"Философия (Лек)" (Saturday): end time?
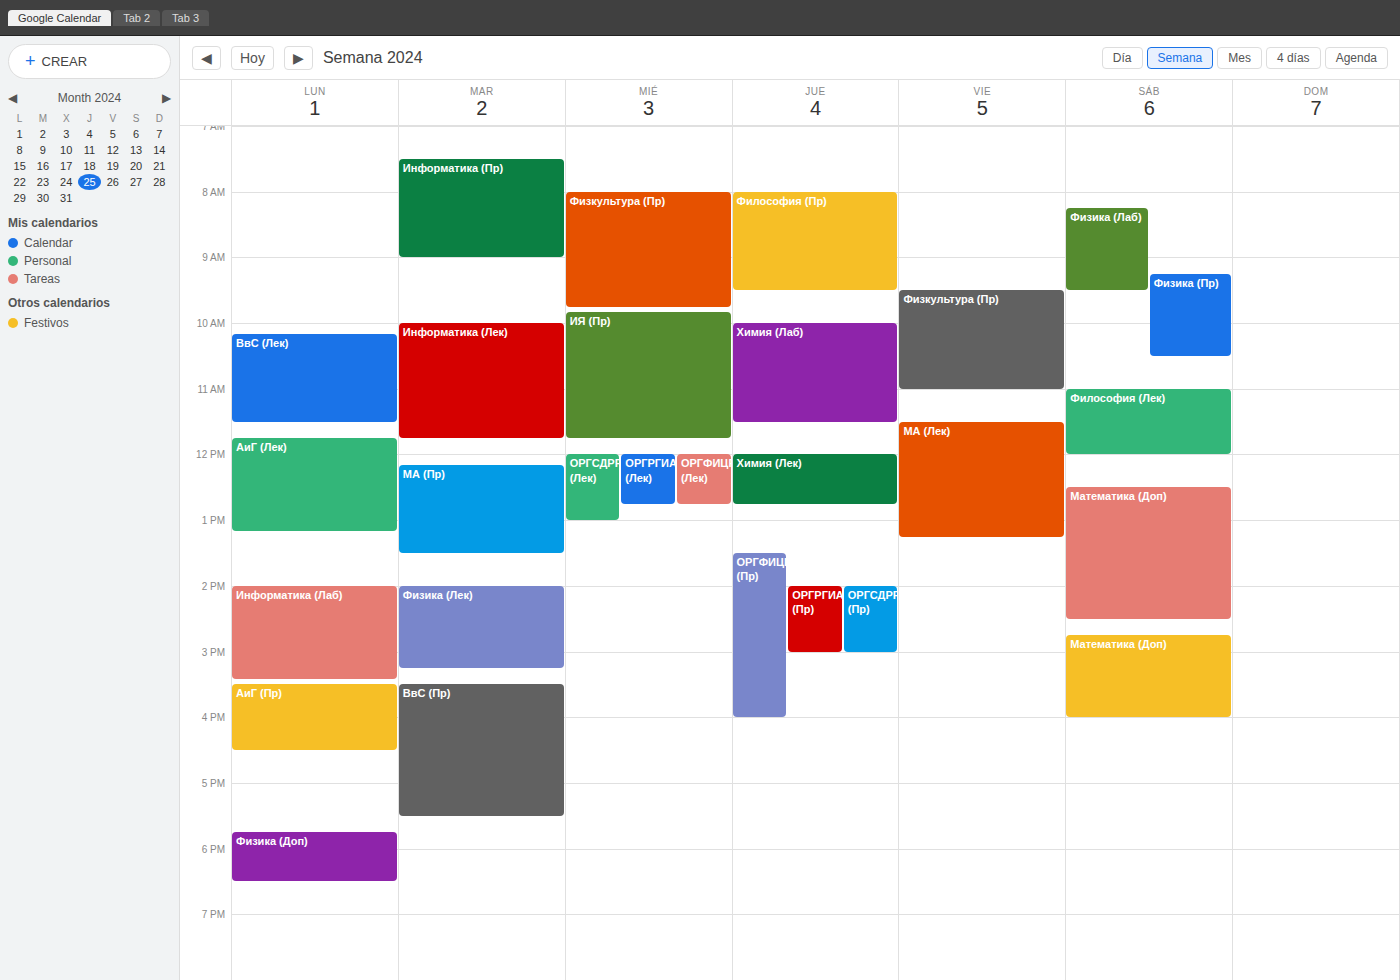
12:00 PM